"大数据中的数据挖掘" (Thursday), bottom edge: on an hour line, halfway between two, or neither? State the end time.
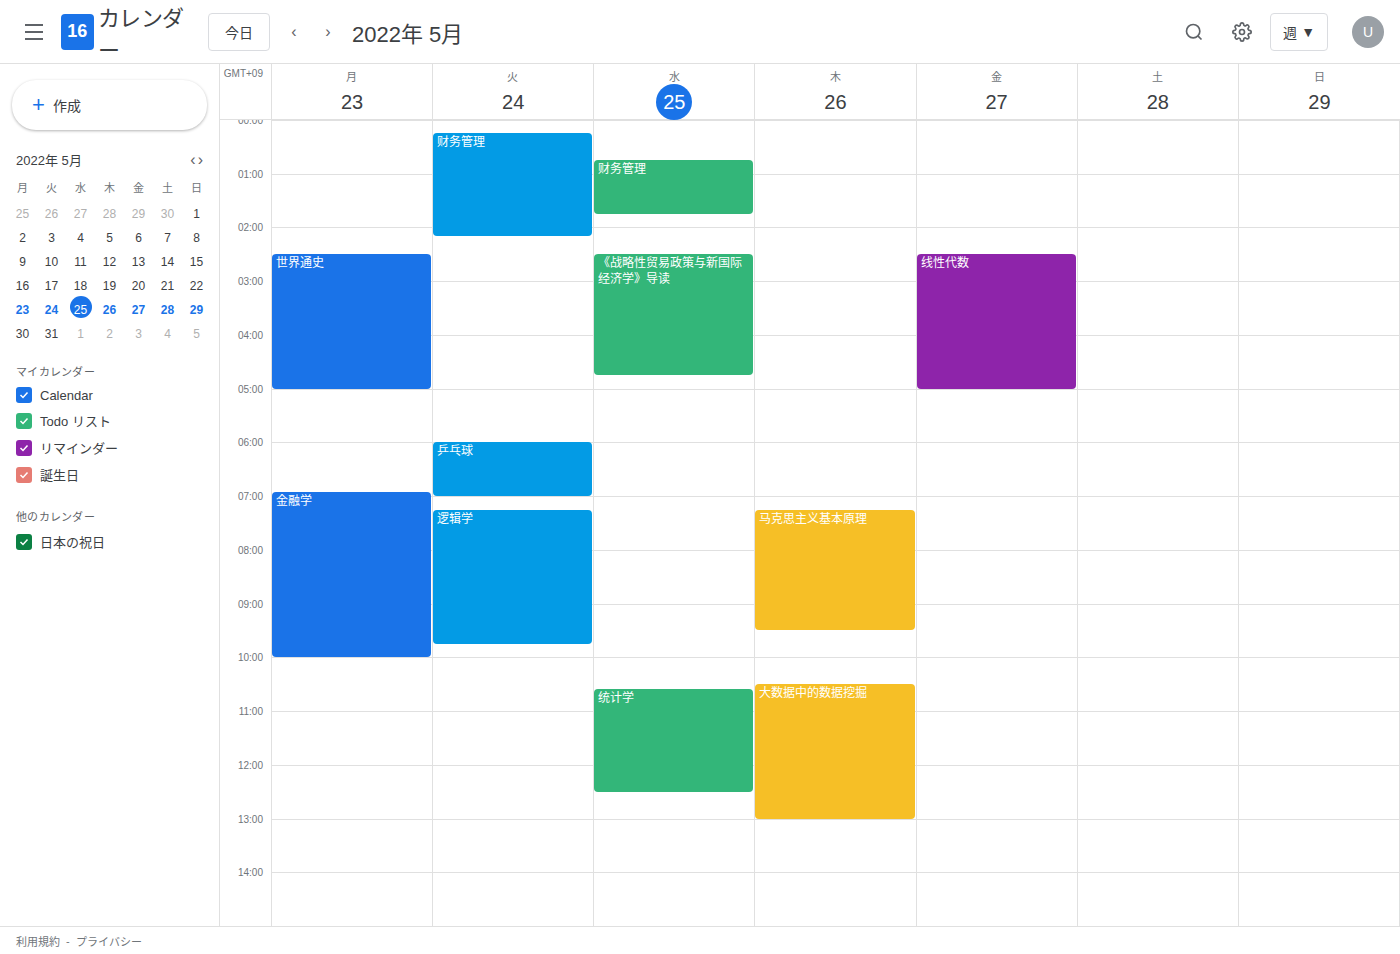
1:00 PM -- exactly on the 1 PM line.